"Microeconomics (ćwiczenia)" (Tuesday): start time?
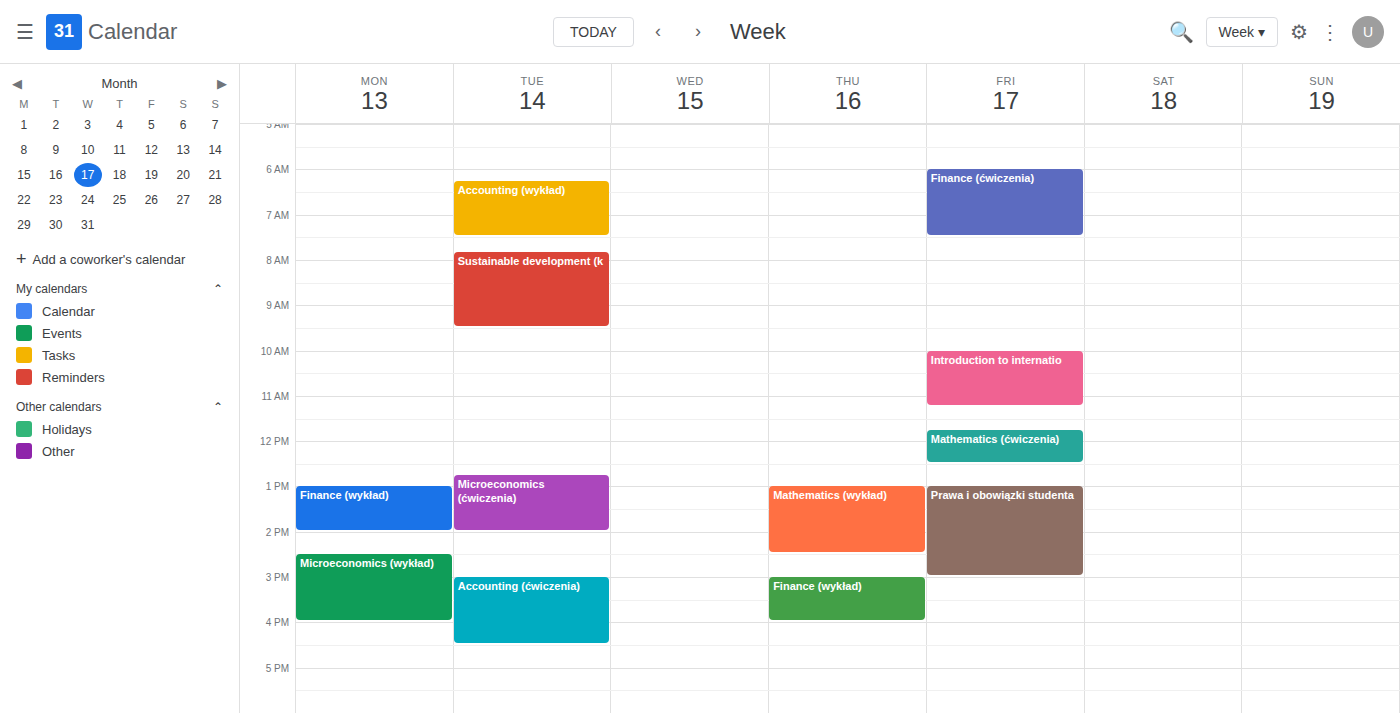
12:45 PM